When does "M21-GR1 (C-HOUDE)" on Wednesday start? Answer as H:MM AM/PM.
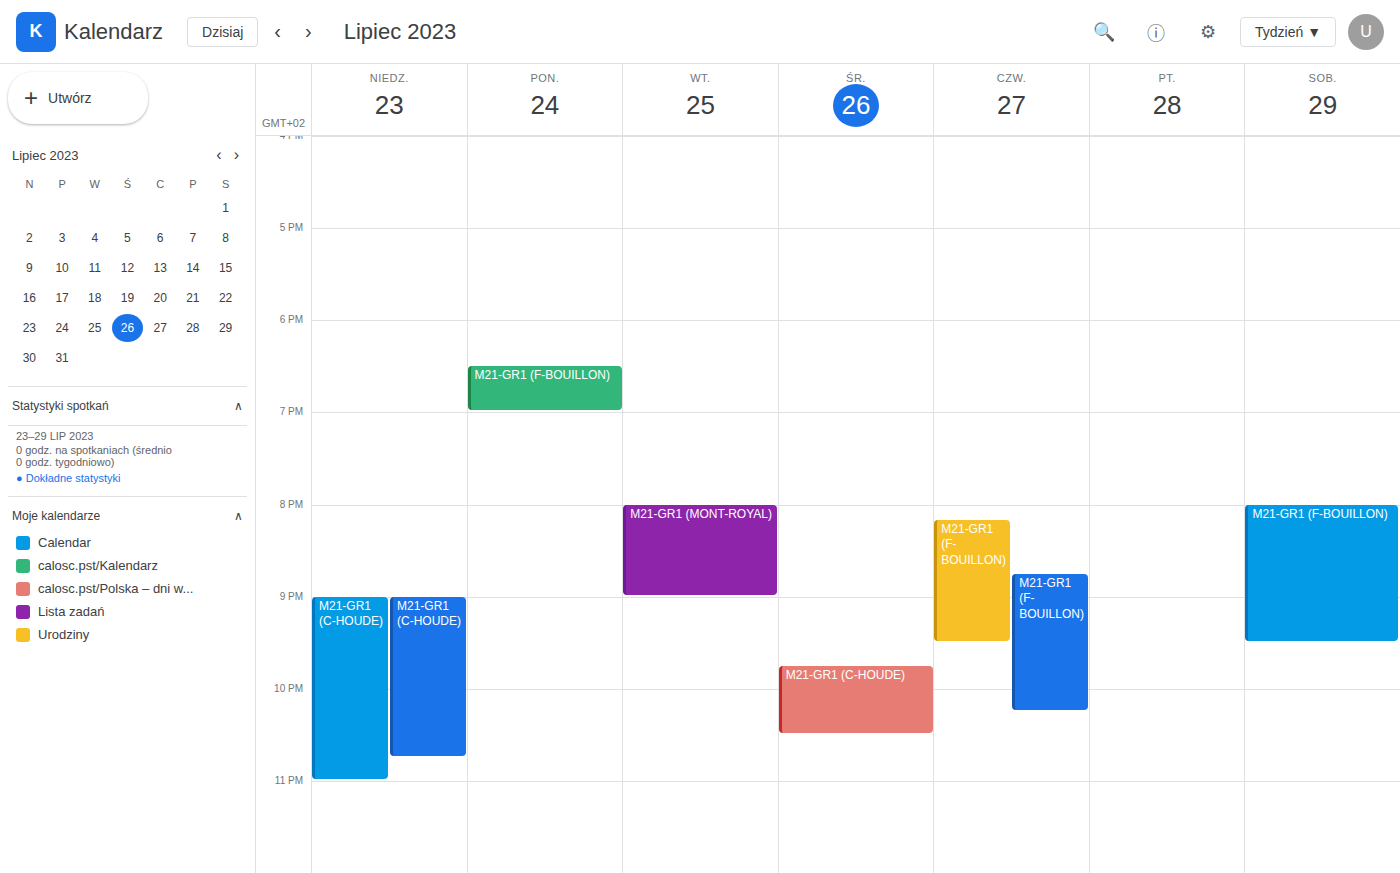
9:45 PM